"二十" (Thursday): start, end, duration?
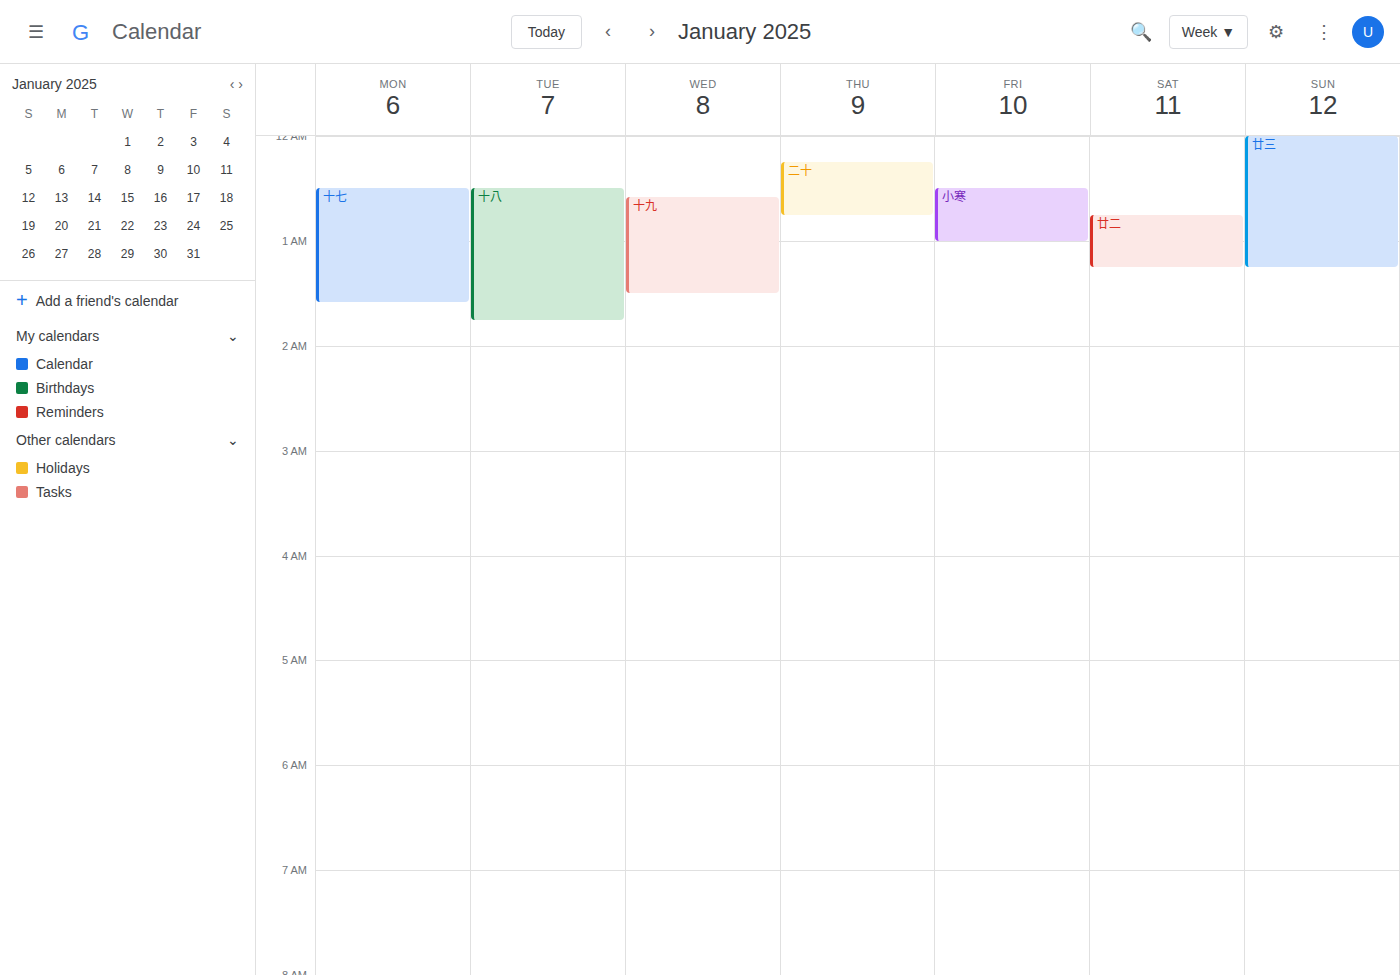
00:15 to 00:45, 30 minutes